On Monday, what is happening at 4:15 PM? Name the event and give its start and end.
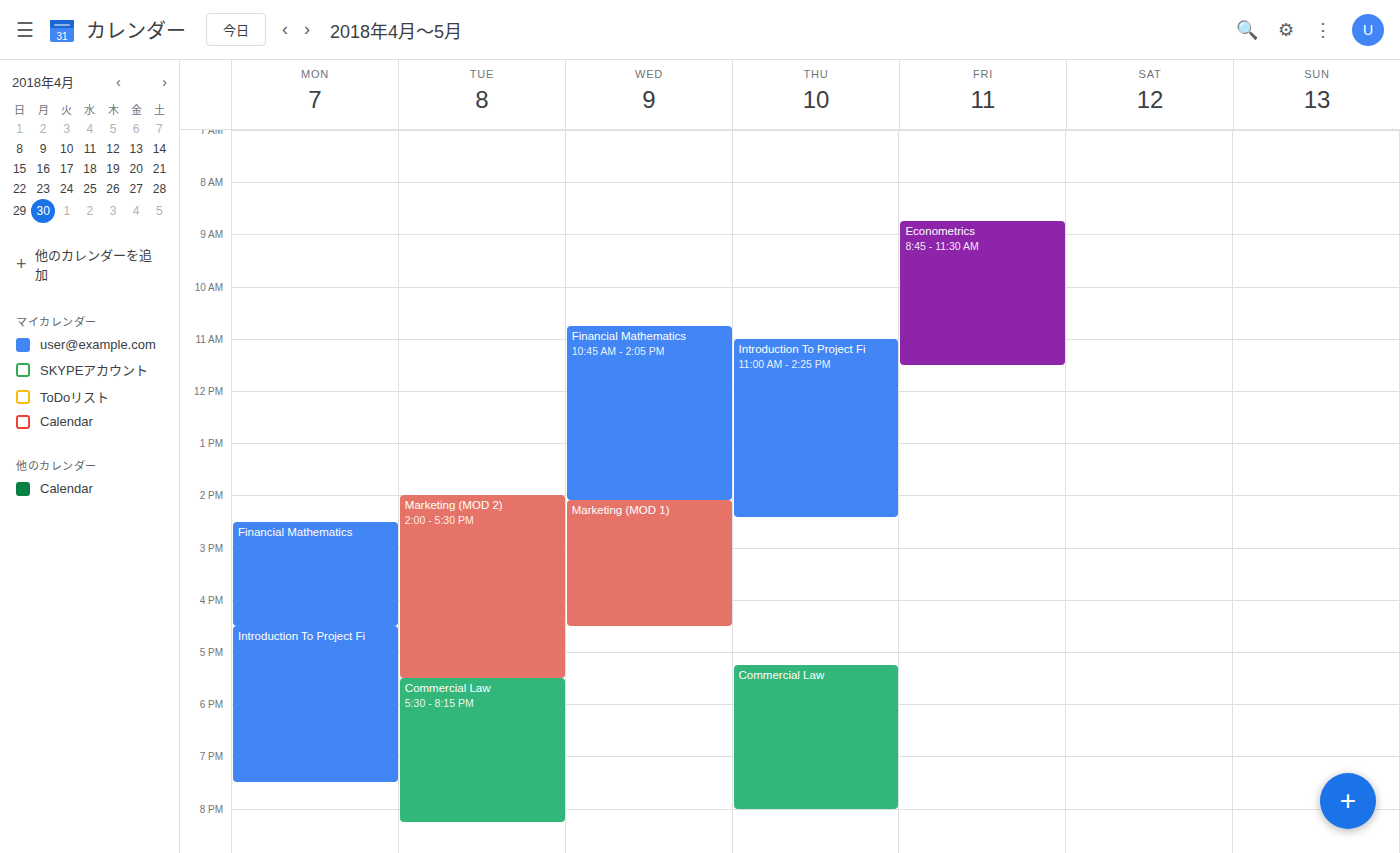
"Financial Mathematics", 2:30 PM to 4:30 PM